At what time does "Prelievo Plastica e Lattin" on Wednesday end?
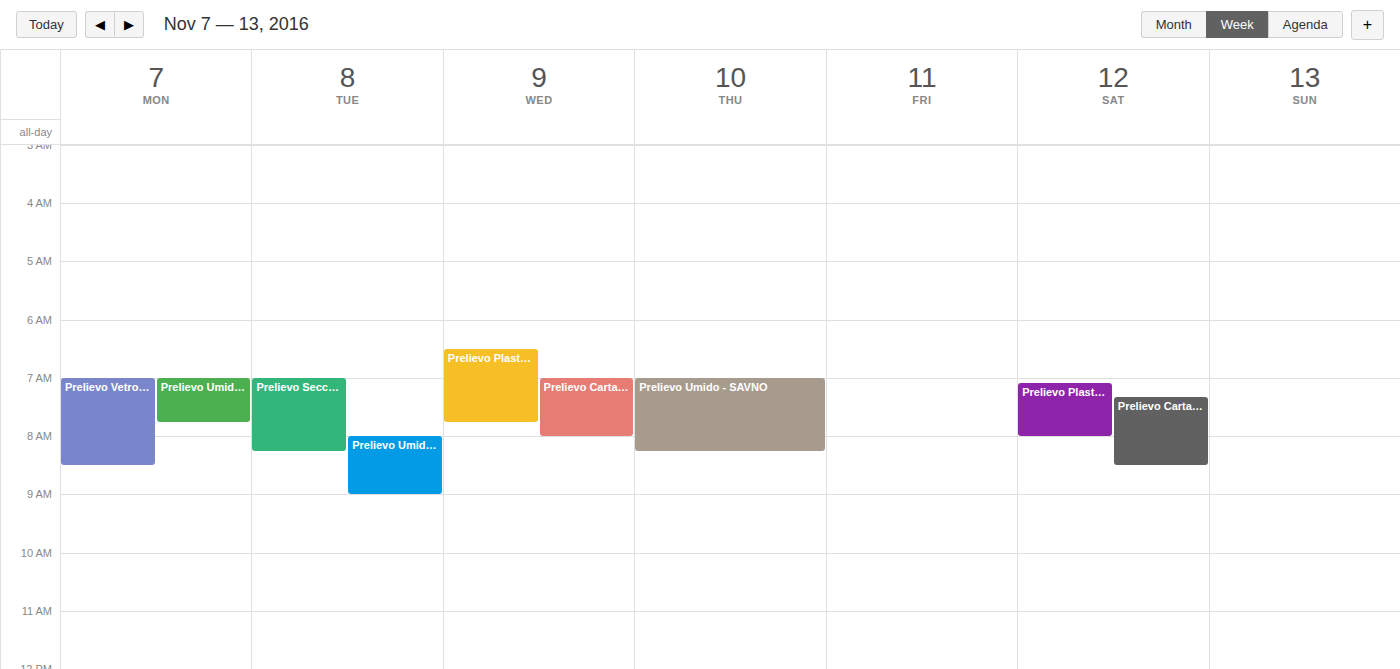
7:45 AM